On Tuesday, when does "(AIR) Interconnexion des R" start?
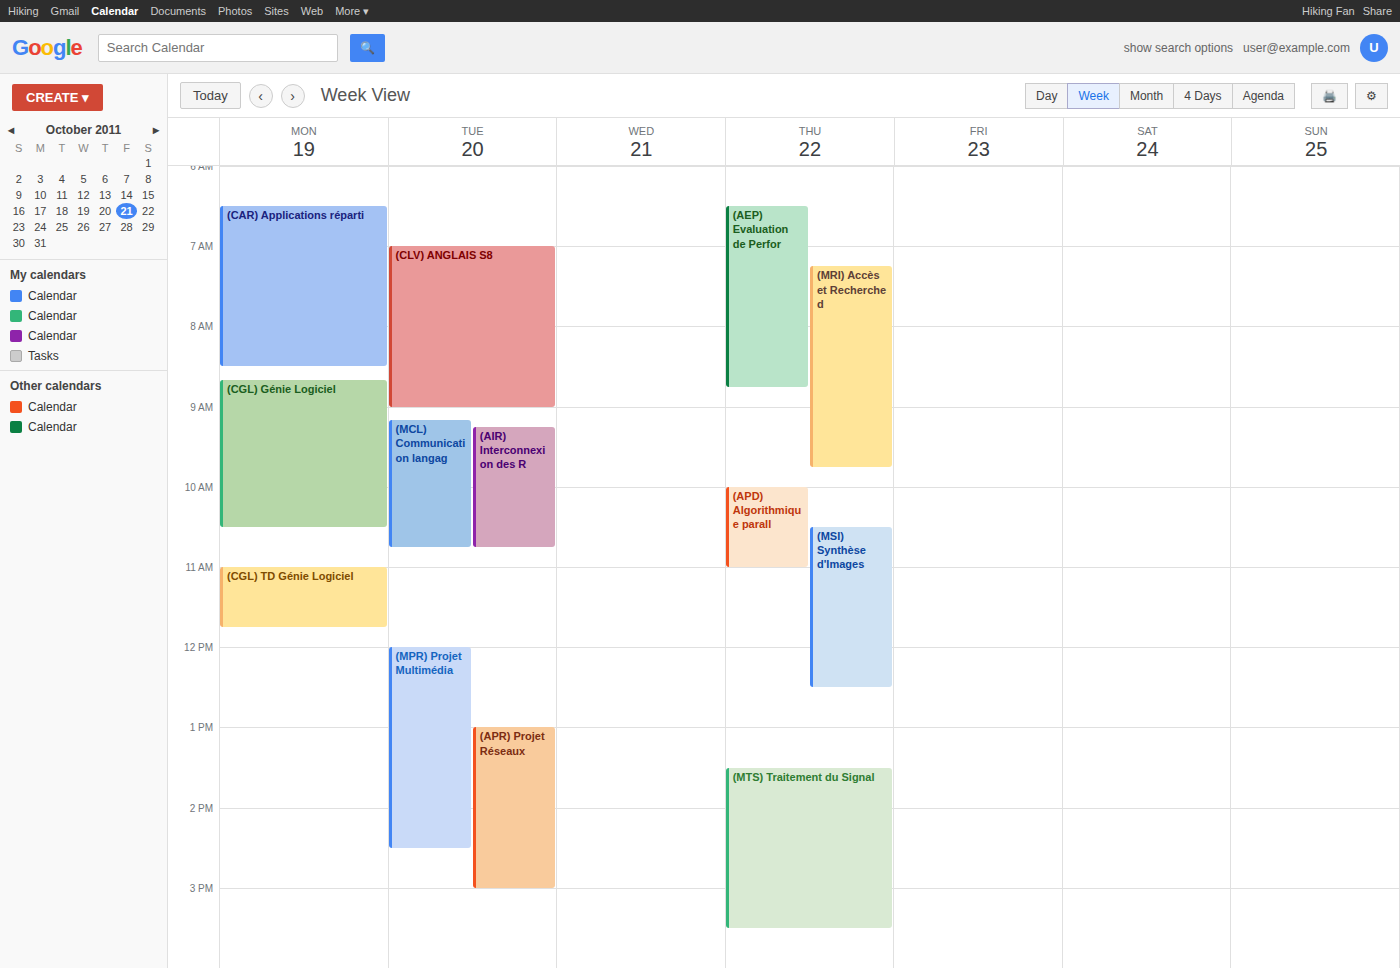
9:15 AM